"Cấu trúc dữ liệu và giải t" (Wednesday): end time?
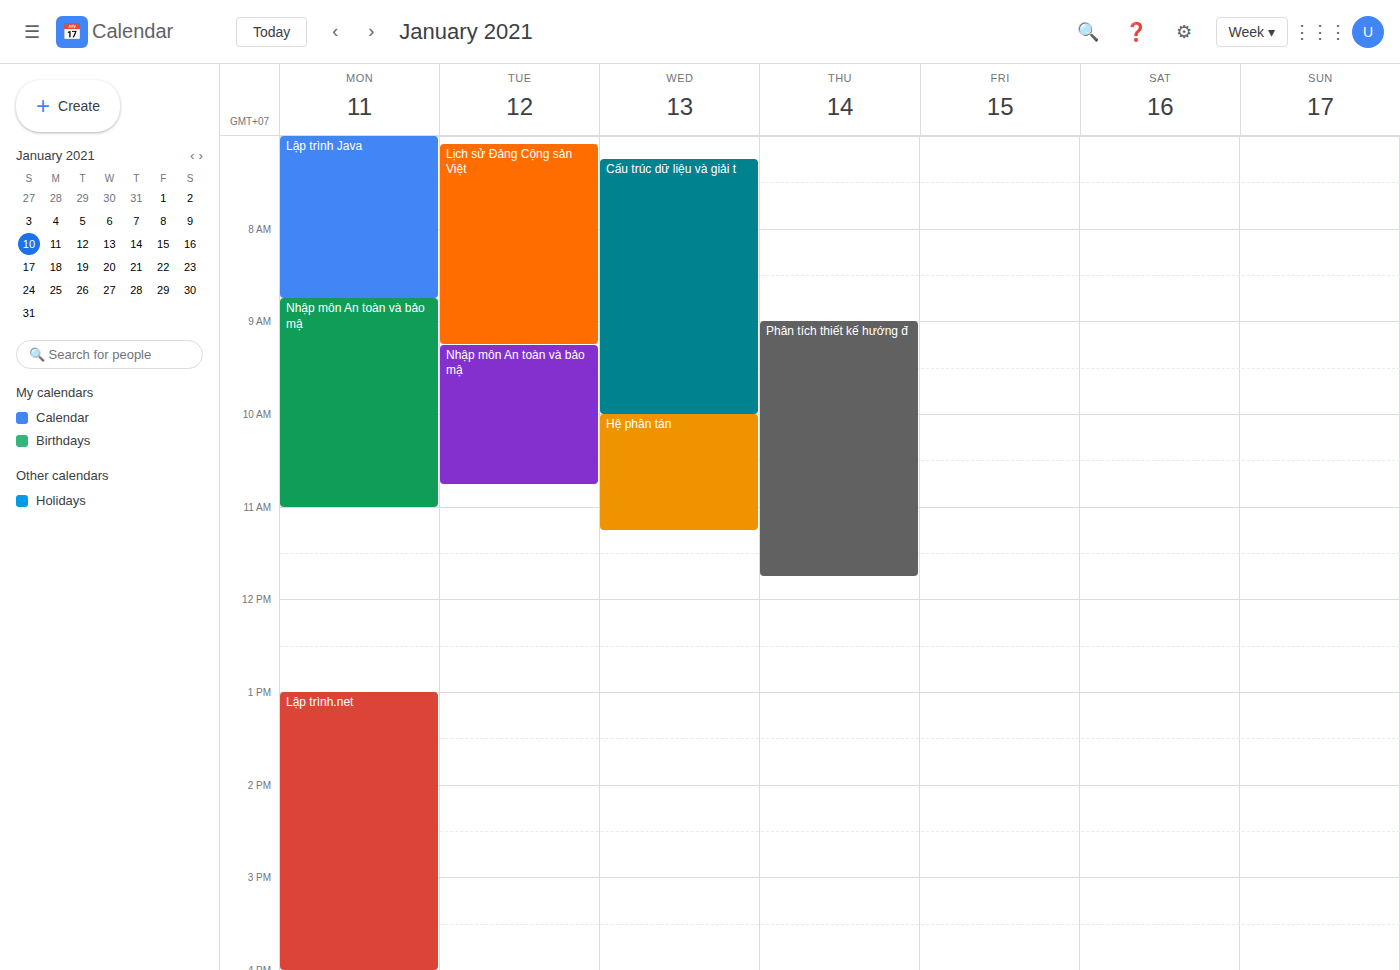
10:00 AM